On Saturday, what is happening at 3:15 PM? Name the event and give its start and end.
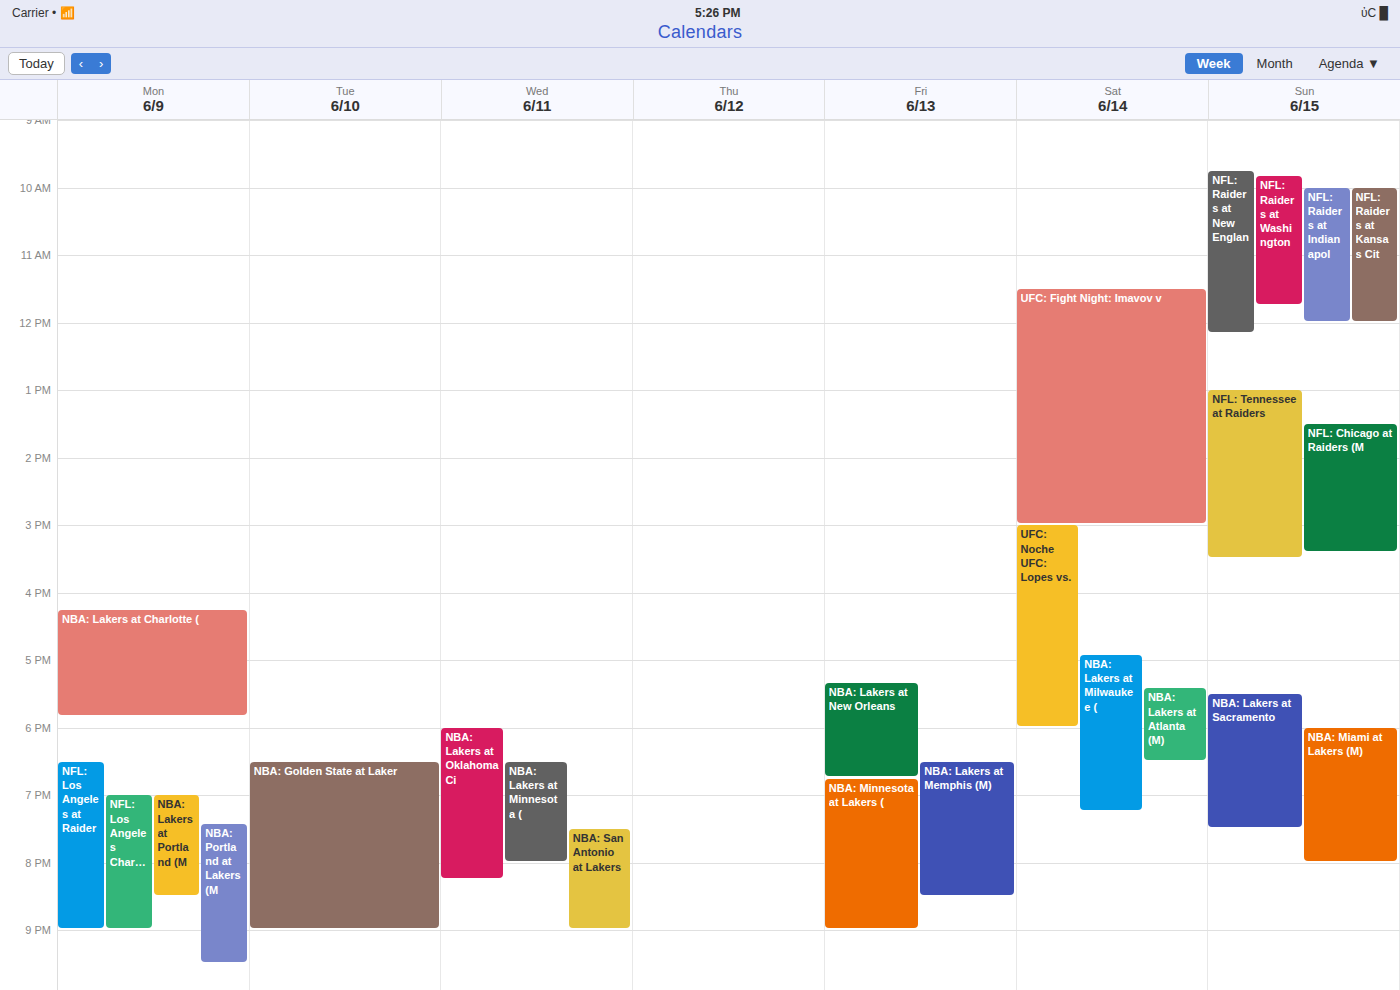
"UFC: Noche UFC: Lopes vs.", 3:00 PM to 6:00 PM